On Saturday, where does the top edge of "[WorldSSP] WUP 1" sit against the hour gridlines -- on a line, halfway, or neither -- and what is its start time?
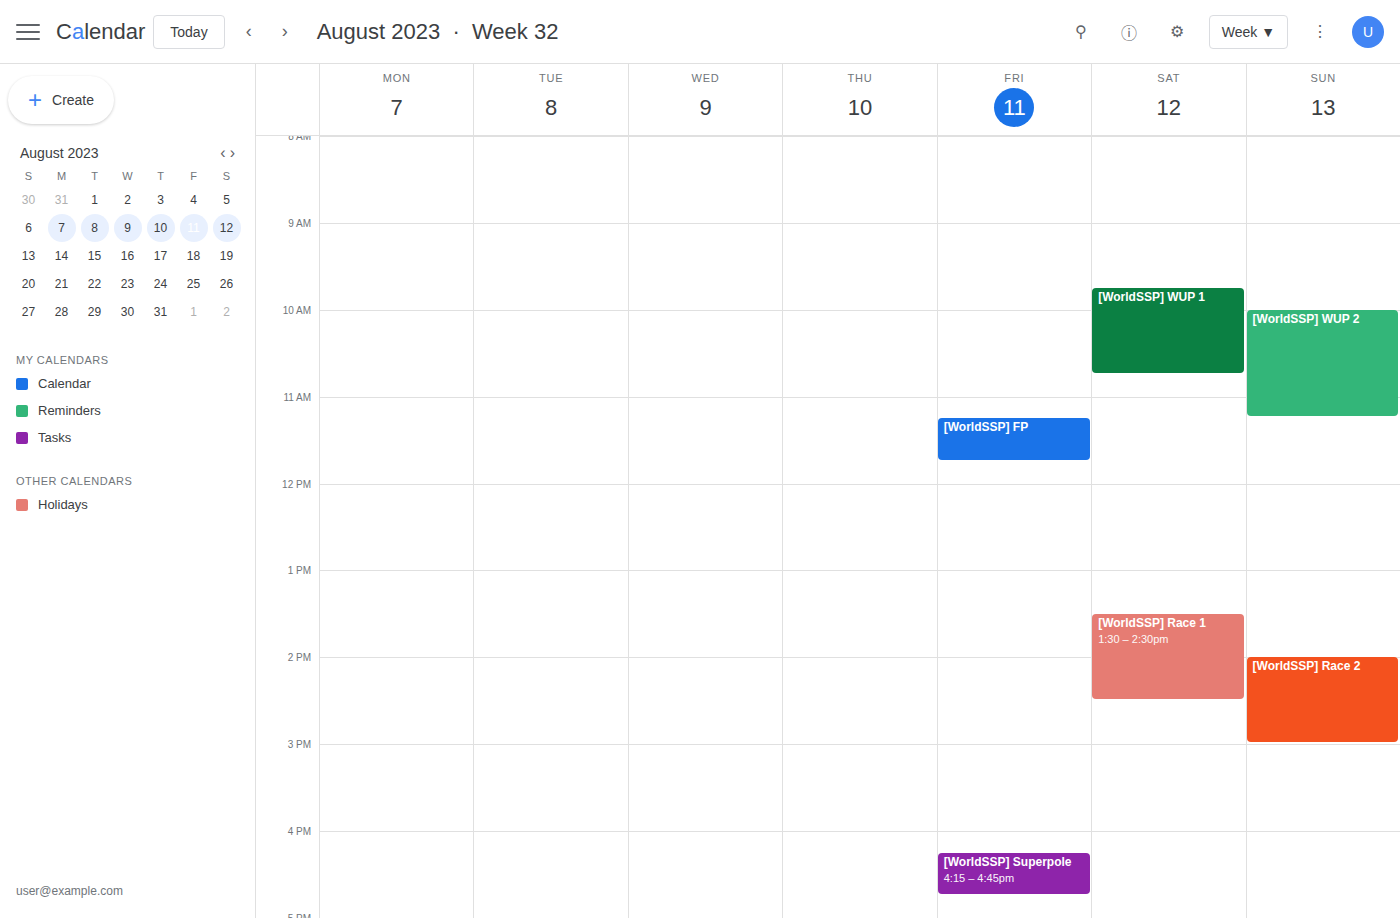
9:45 AM -- neither: three quarters of the way from the 9 AM line to the 10 AM line.